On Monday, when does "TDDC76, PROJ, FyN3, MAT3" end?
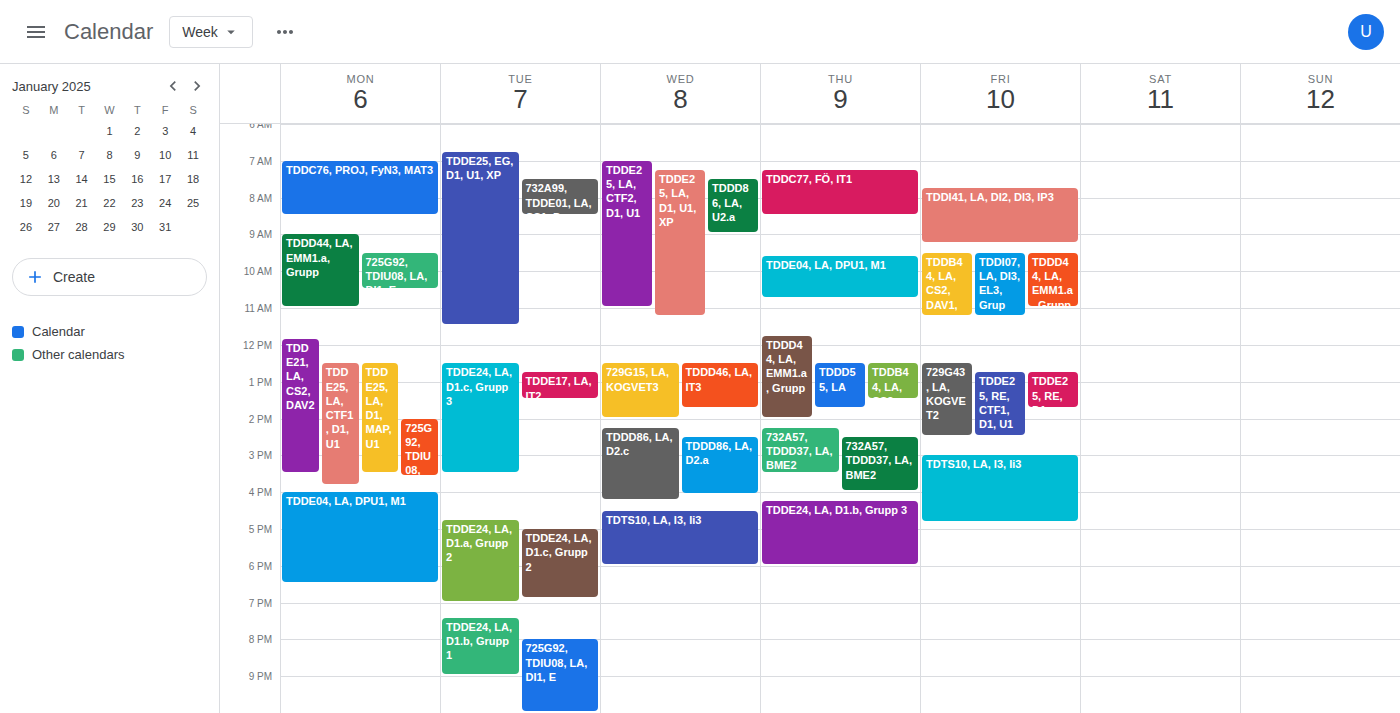
8:30 AM